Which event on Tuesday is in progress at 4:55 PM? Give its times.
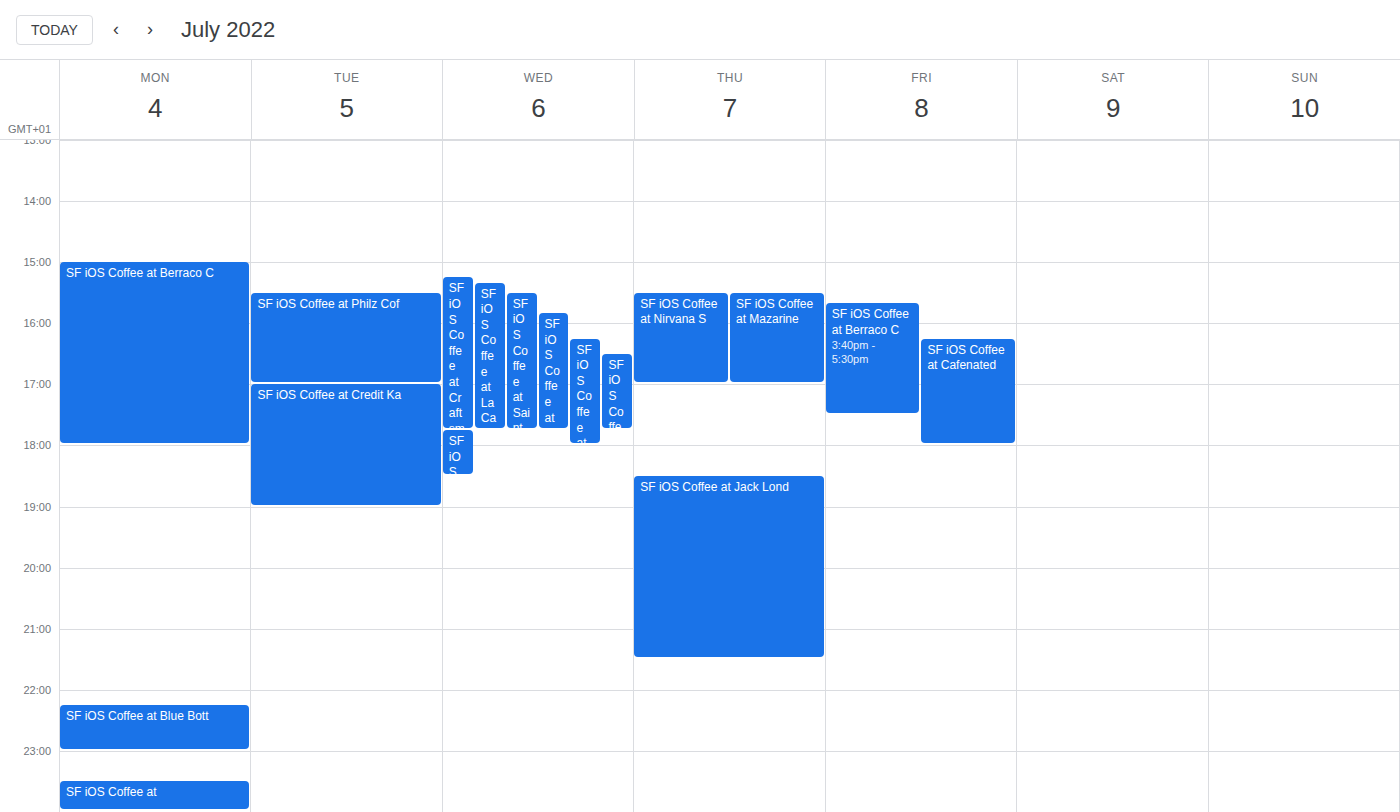
"SF iOS Coffee at Philz Cof", 3:30 PM to 5:00 PM